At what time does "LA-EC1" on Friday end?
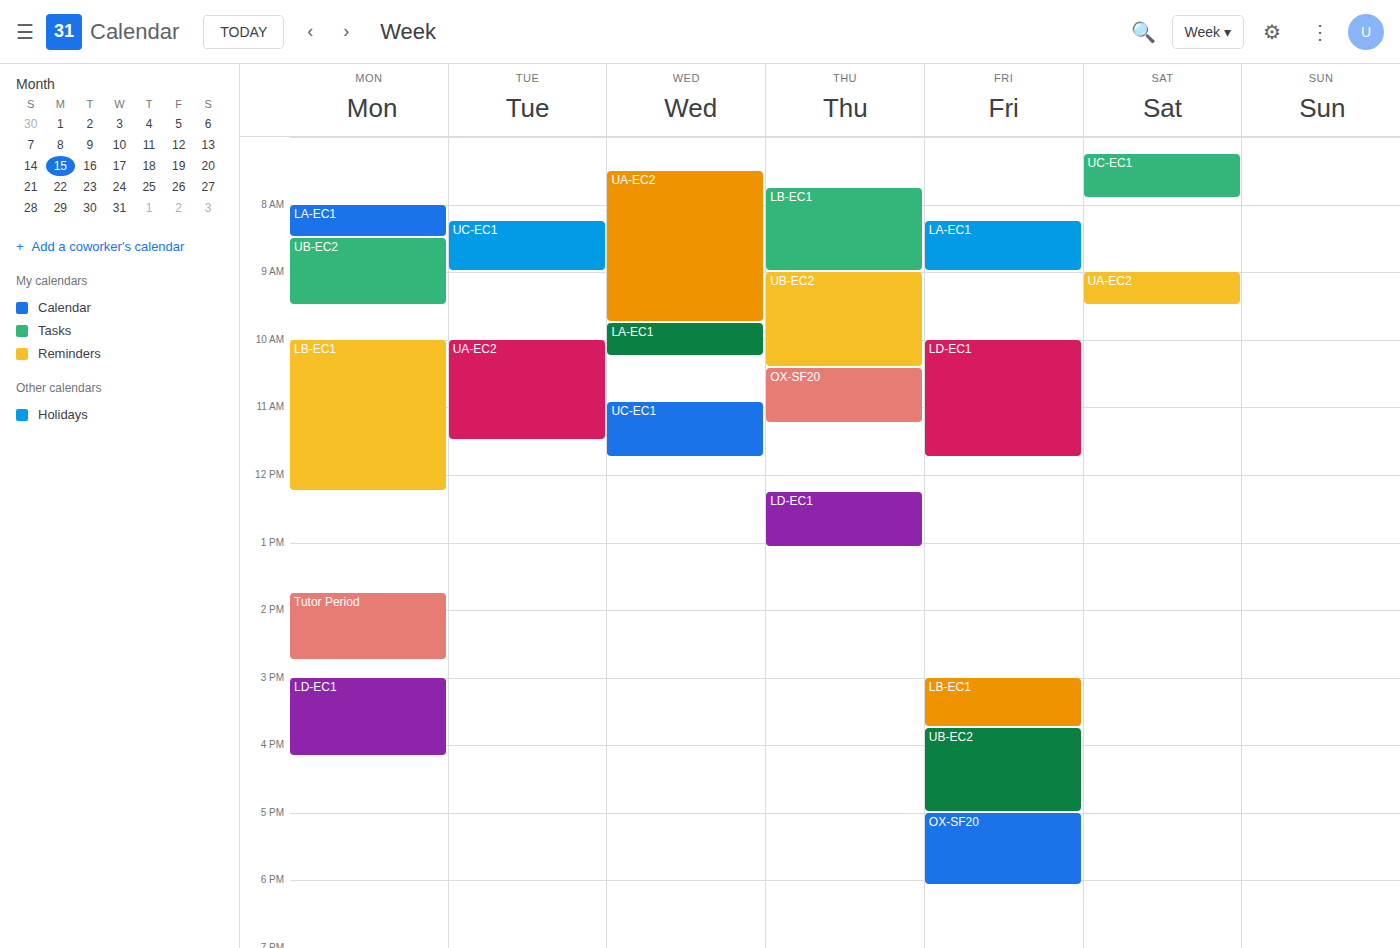
09:00